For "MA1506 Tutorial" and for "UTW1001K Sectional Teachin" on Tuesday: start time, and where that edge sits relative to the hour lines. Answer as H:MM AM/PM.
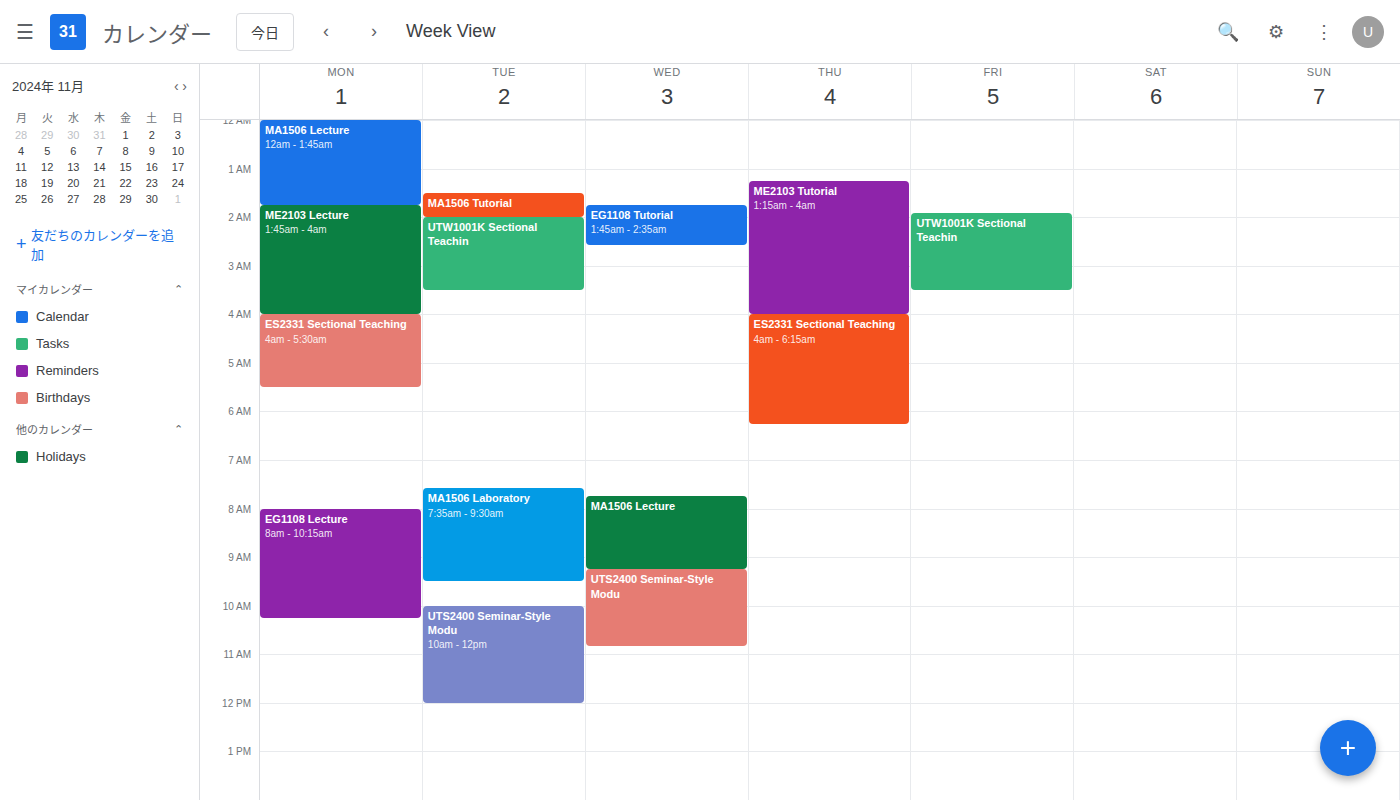
"MA1506 Tutorial": 1:30 AM, halfway between the 1 AM and 2 AM lines. "UTW1001K Sectional Teachin": 2:00 AM, exactly on the 2 AM line.